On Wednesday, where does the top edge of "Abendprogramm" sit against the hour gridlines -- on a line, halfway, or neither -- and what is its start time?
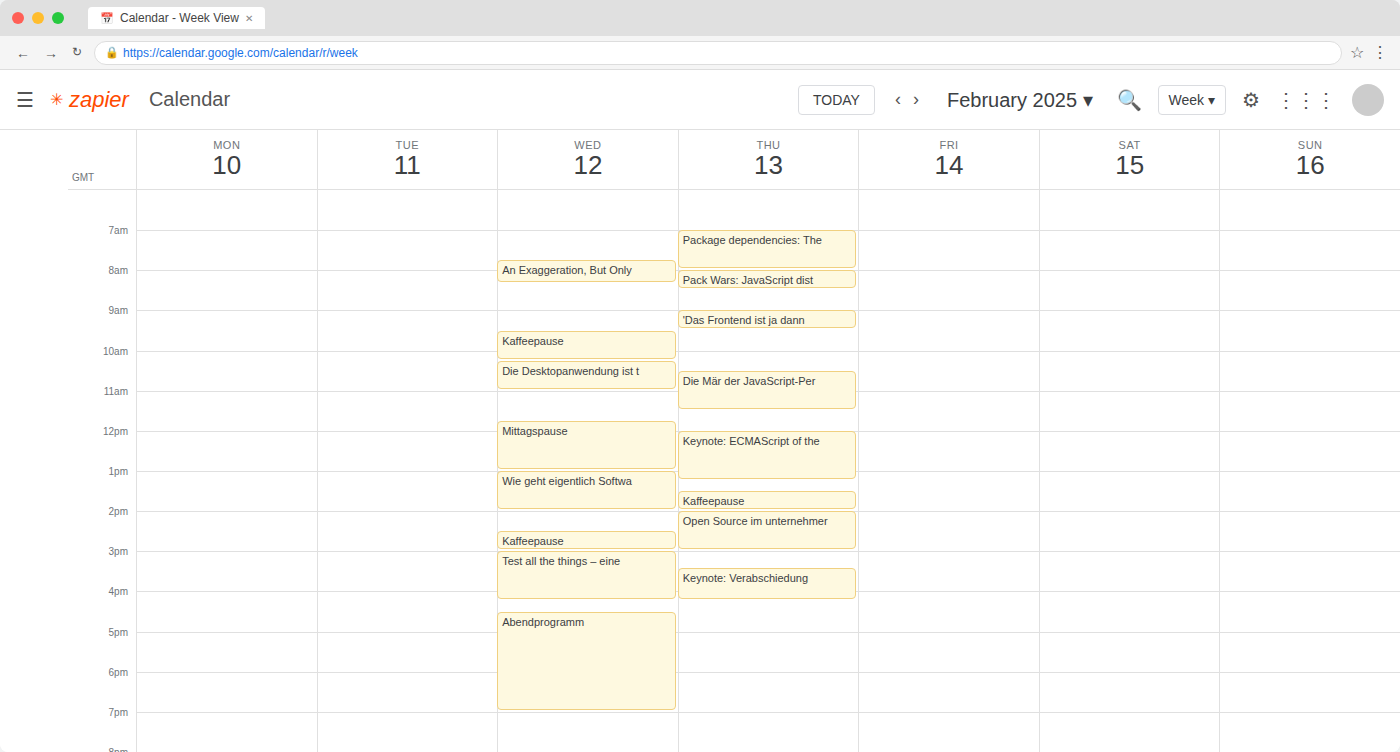
4:30 PM -- halfway between the 4 PM and 5 PM lines.